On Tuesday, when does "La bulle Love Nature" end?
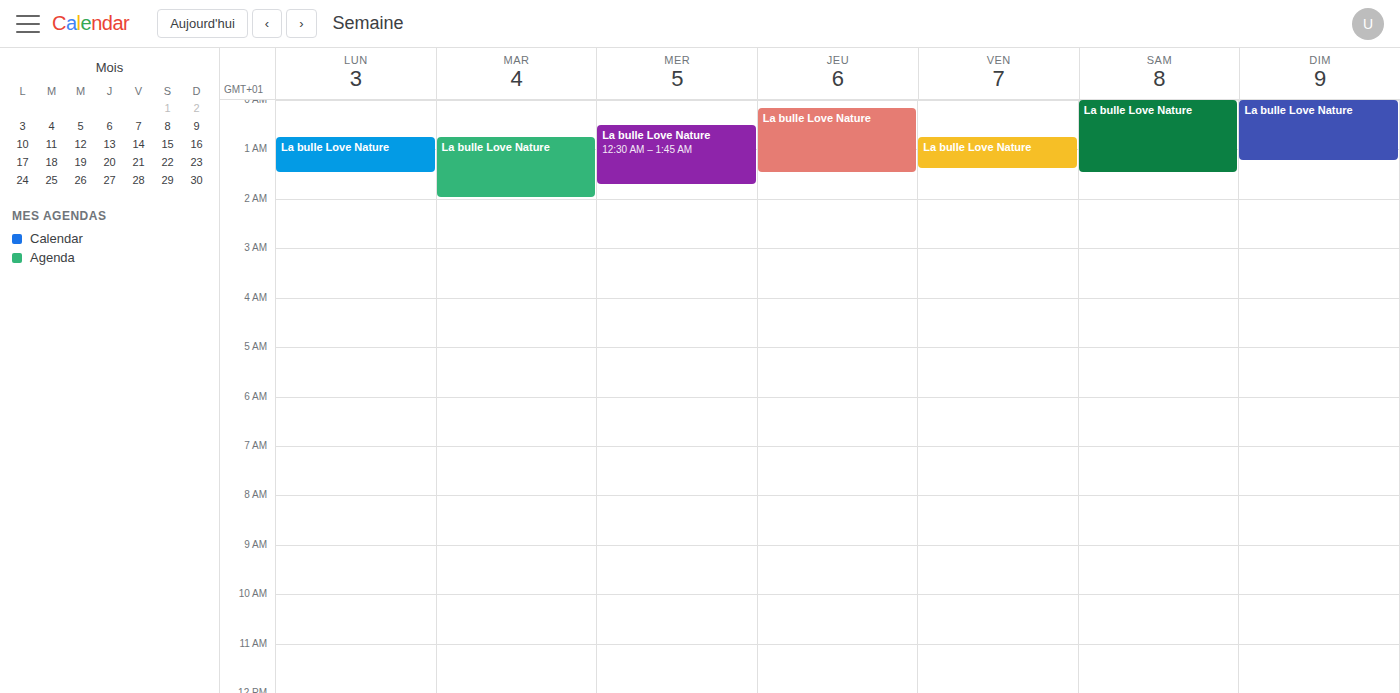
2:00 AM